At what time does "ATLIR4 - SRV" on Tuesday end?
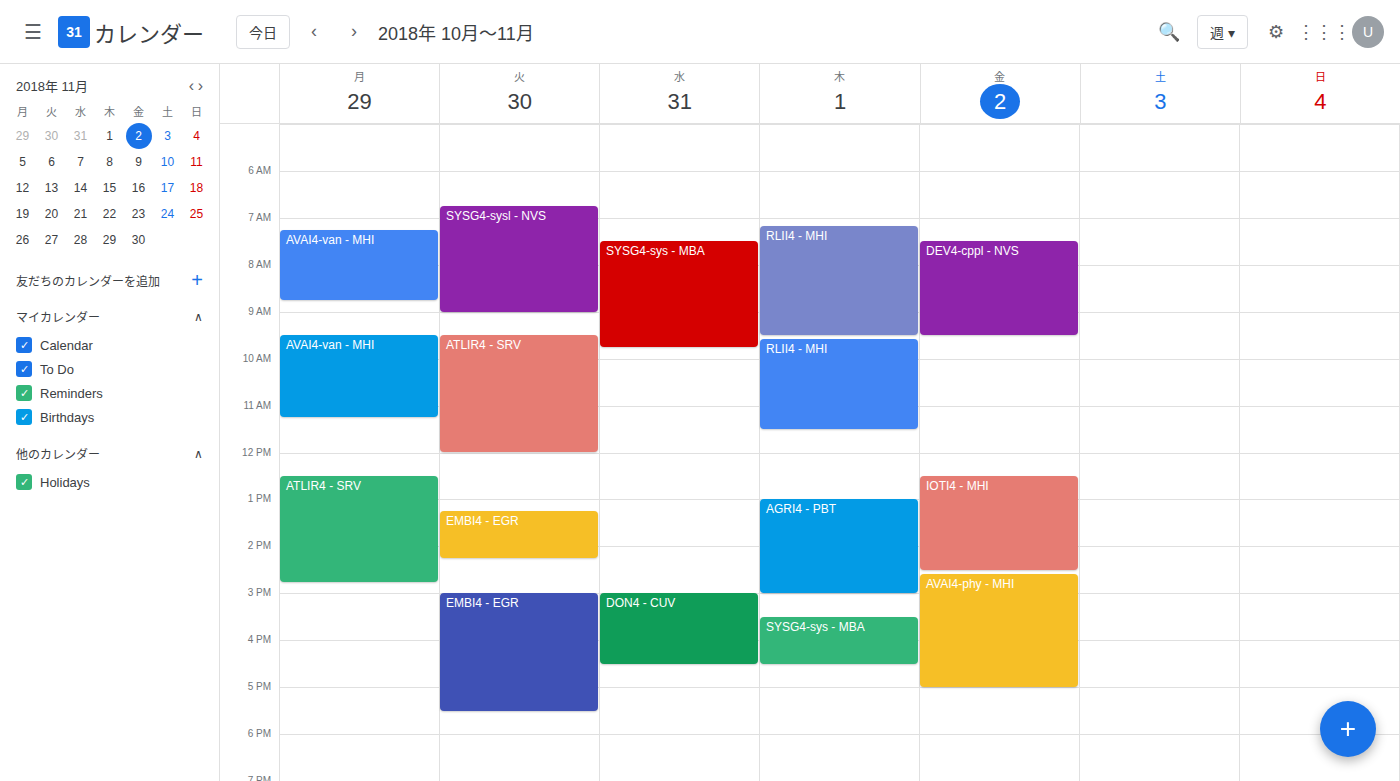
12:00 PM